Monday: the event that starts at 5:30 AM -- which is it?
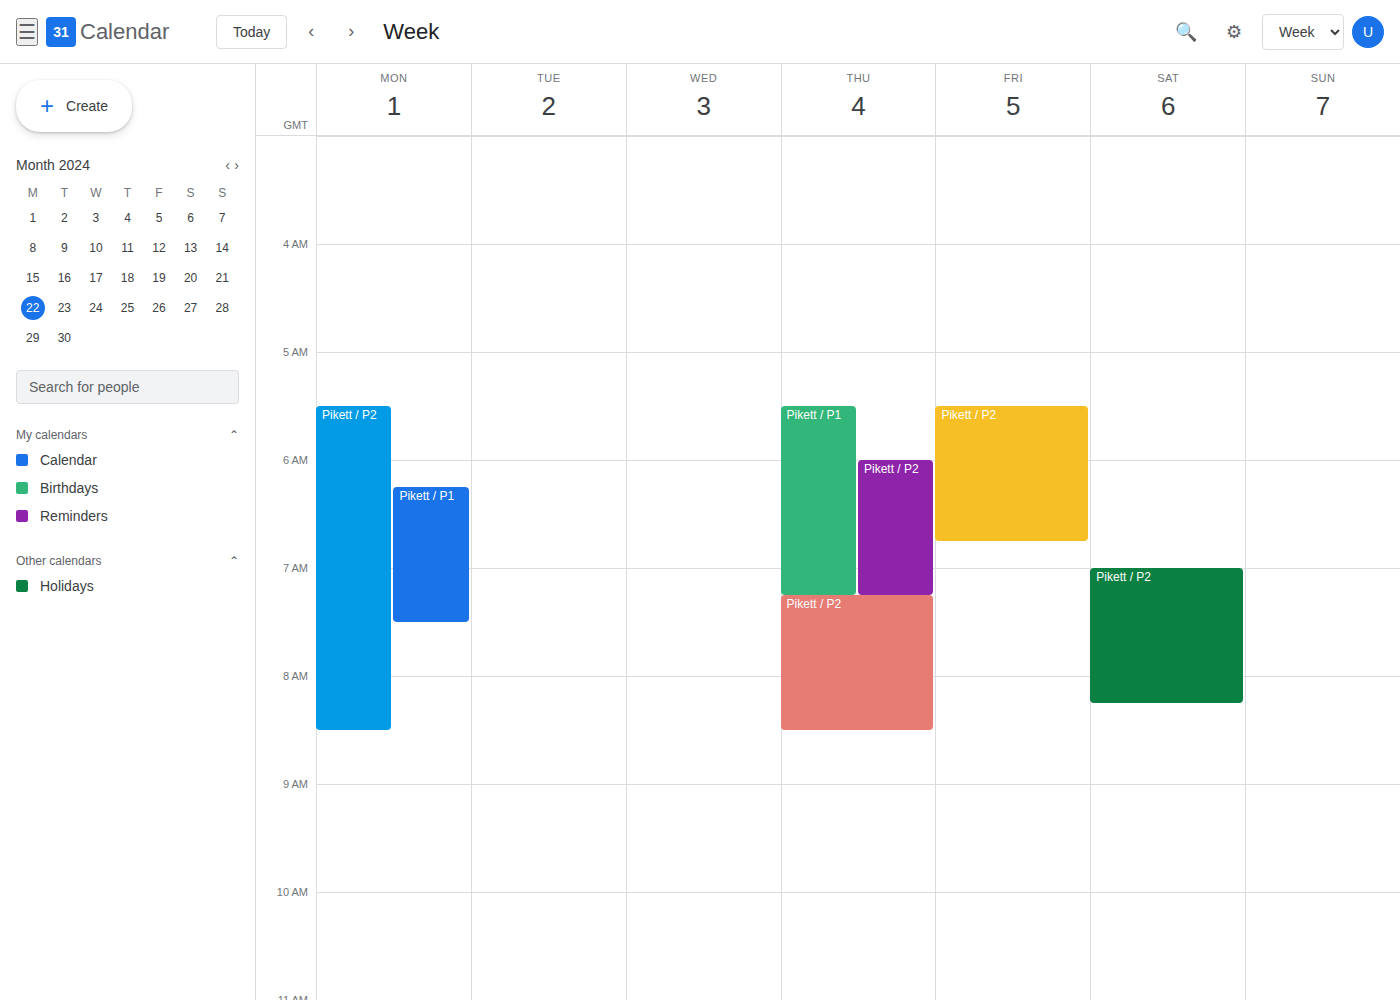
"Pikett / P2"